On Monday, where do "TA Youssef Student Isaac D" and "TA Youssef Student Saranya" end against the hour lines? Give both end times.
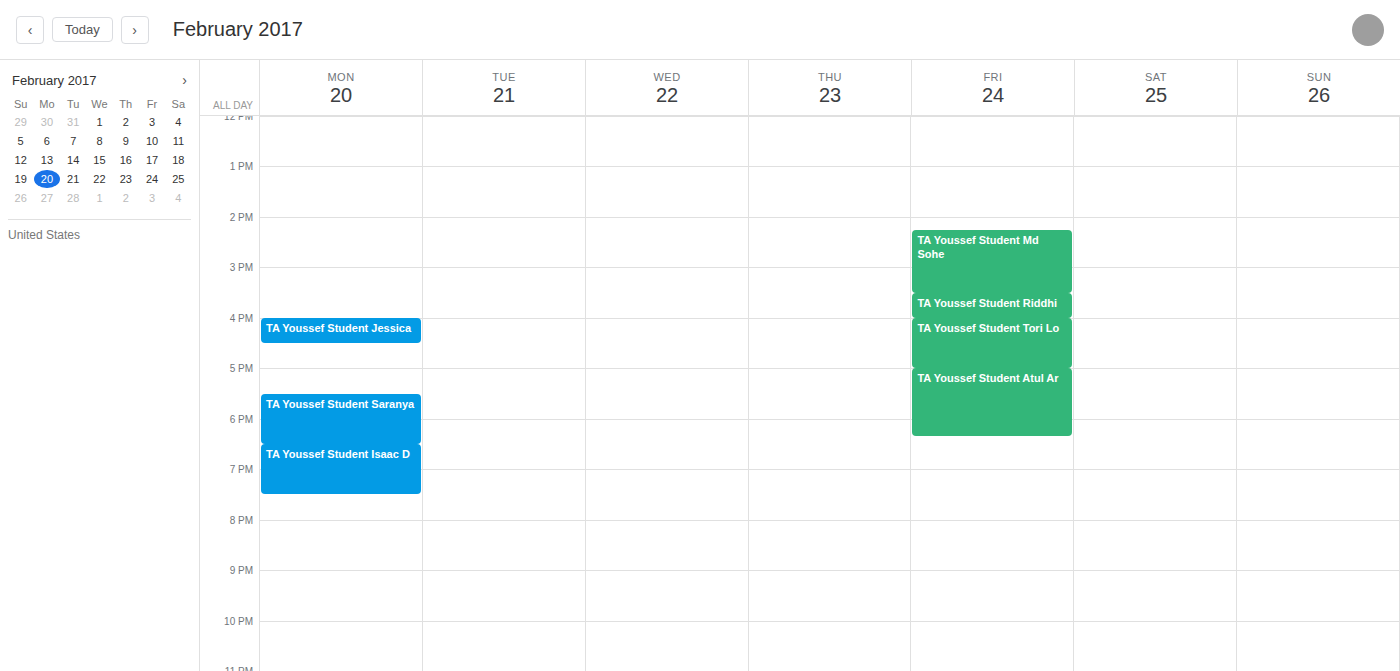
"TA Youssef Student Isaac D": 7:30 PM, halfway between the 7 PM and 8 PM lines. "TA Youssef Student Saranya": 6:30 PM, halfway between the 6 PM and 7 PM lines.